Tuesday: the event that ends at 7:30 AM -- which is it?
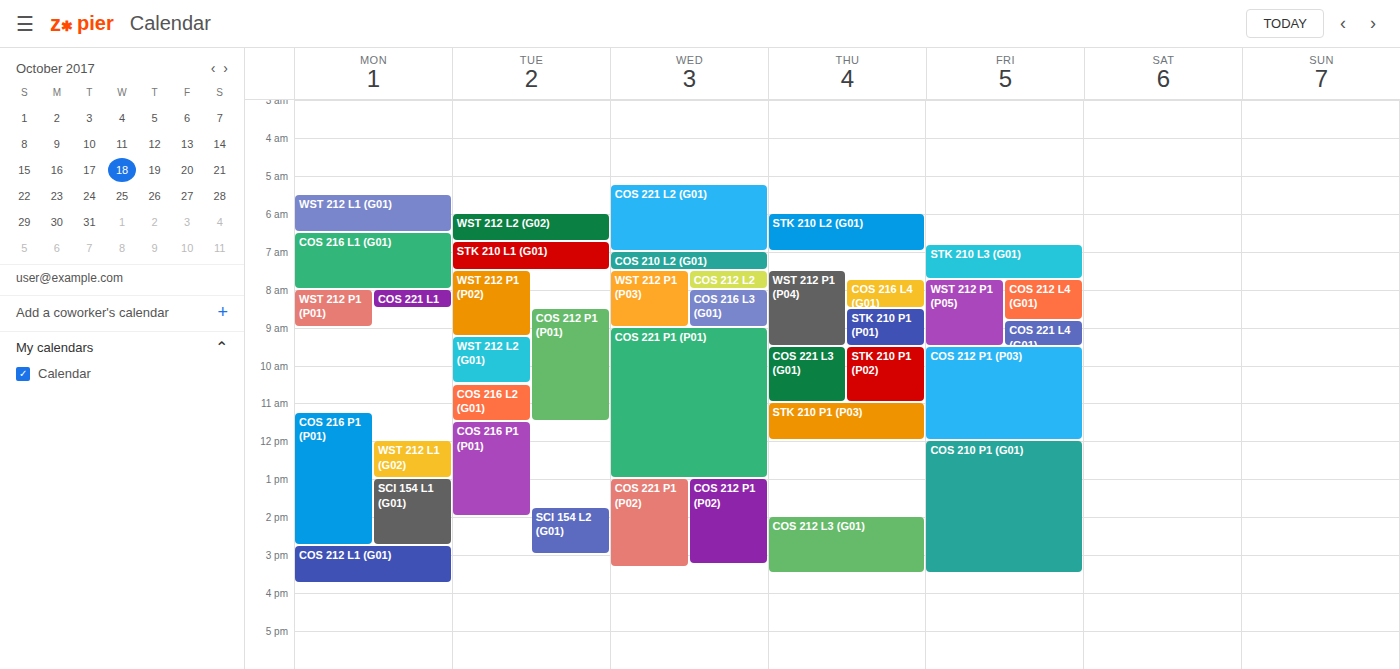
"STK 210 L1 (G01)"